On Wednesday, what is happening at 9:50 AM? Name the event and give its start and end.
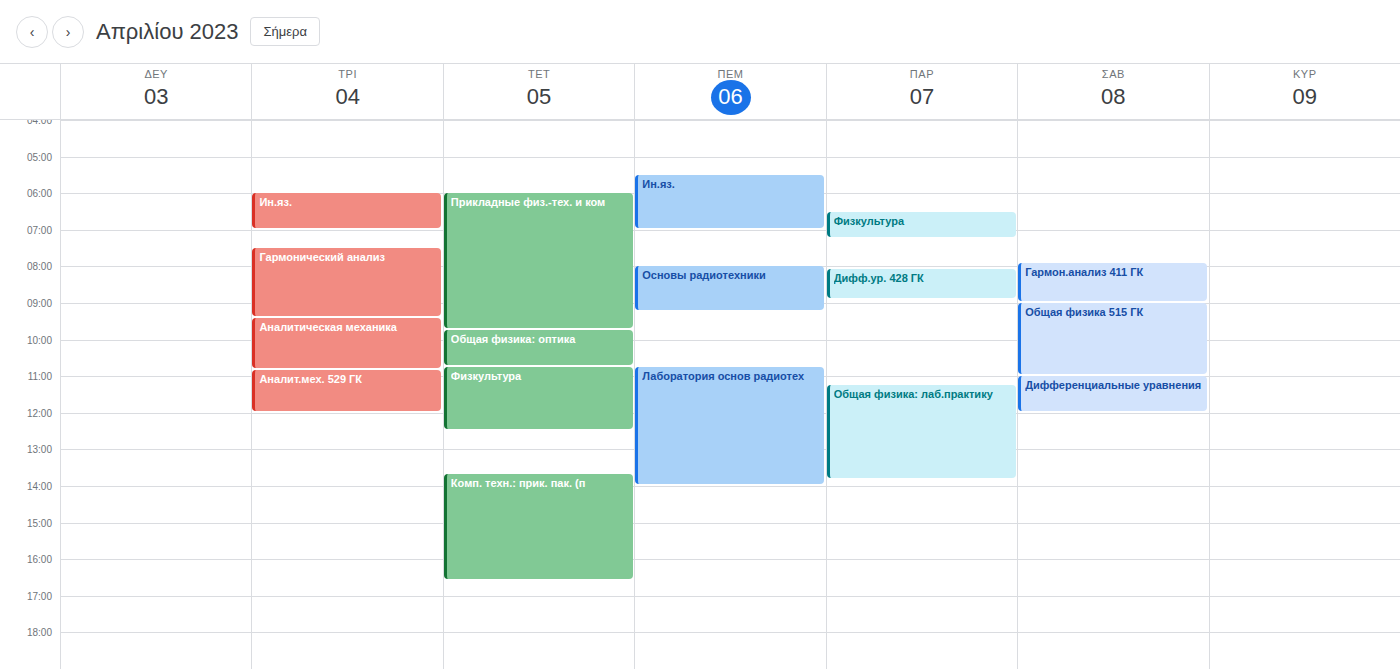
"Общая физика: оптика", 9:45 AM to 10:45 AM